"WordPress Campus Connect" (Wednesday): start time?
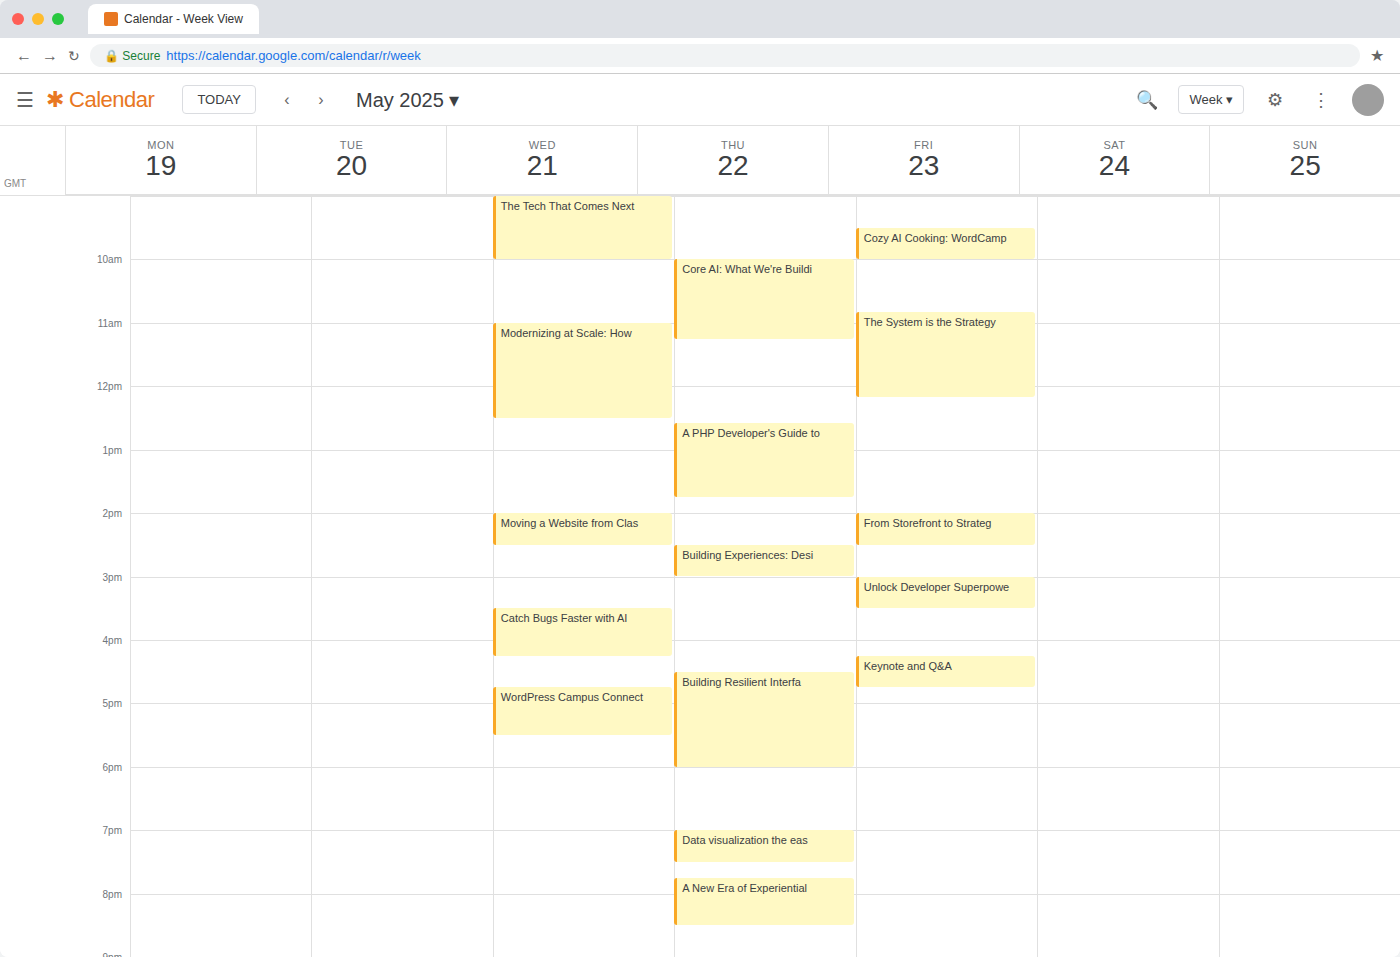
4:45 PM